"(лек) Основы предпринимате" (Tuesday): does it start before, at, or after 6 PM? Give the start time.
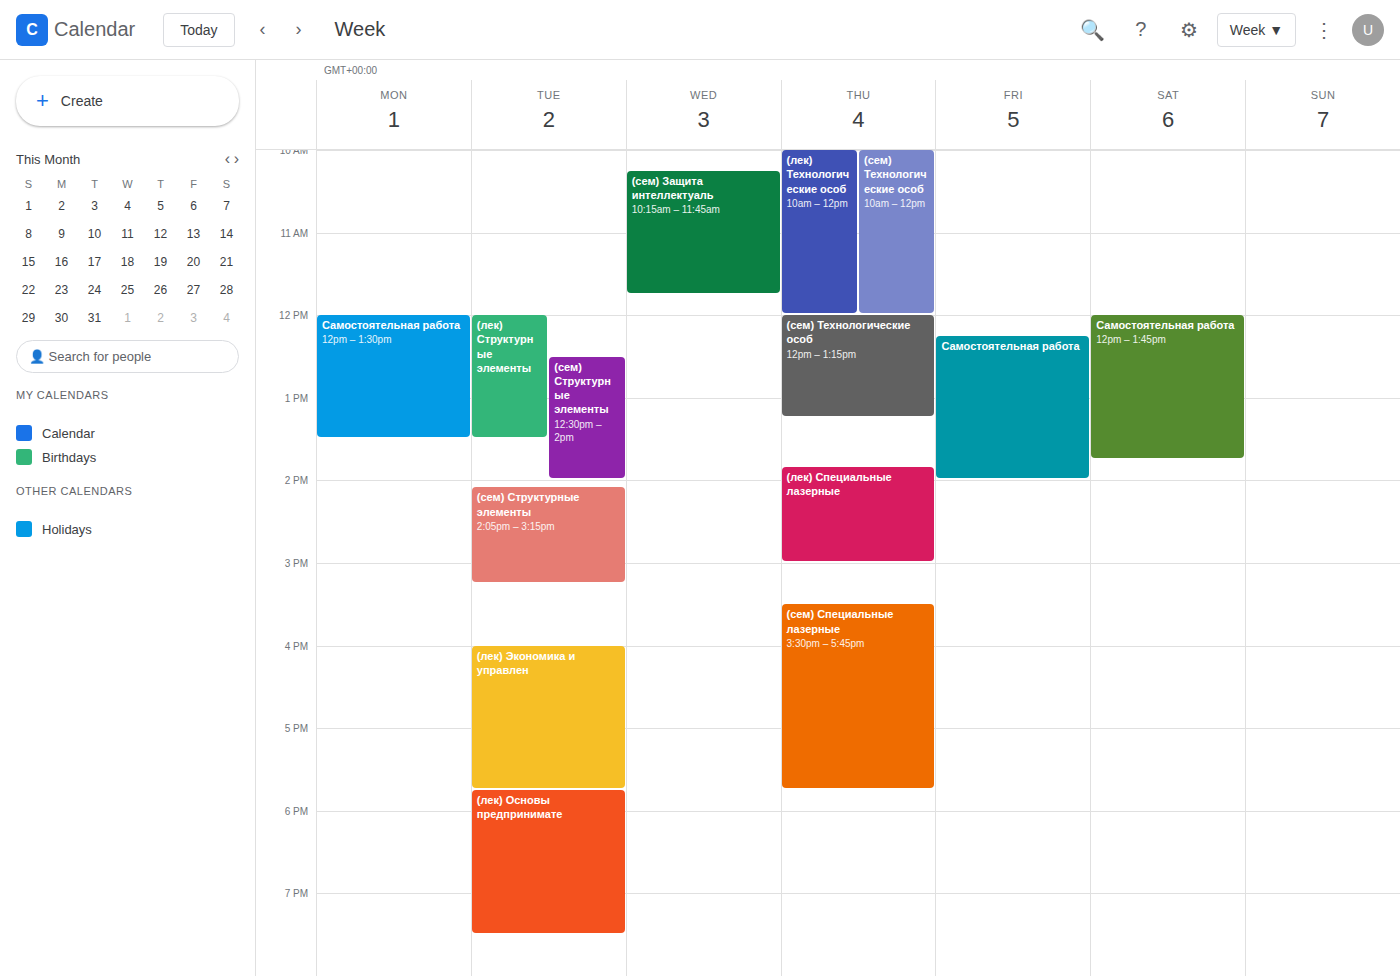
5:45 PM -- before 6 PM, 15 minutes above the 6 PM line.